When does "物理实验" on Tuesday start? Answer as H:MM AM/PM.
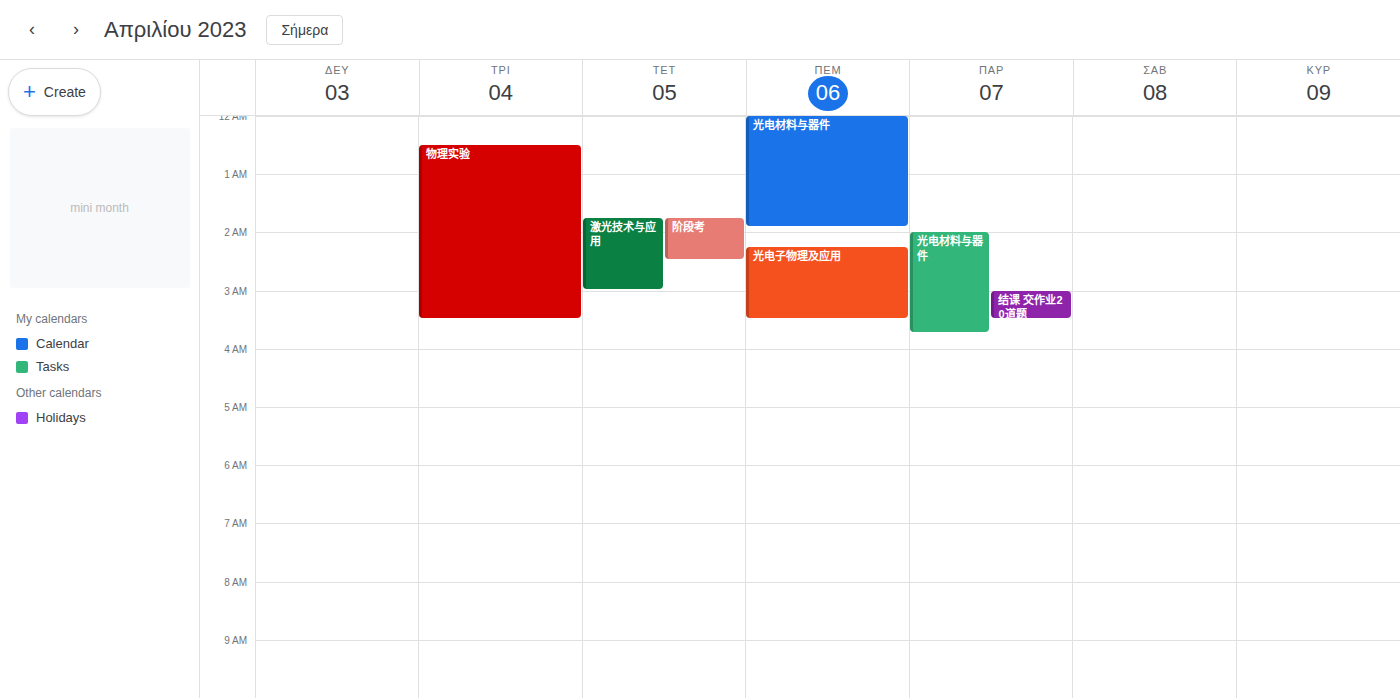
12:30 AM